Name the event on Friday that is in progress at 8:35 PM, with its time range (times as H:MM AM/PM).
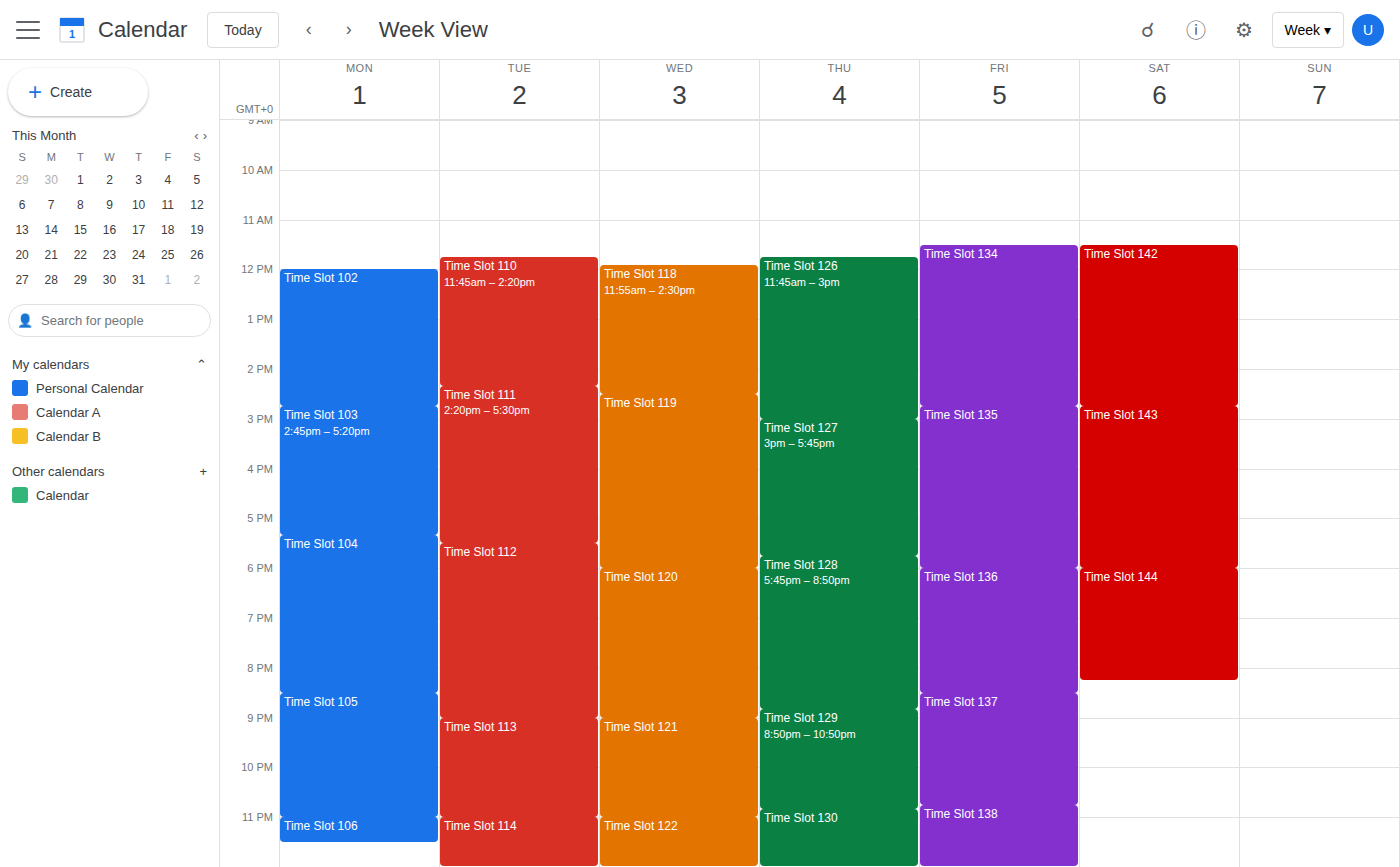
"Time Slot 137", 8:30 PM to 10:45 PM